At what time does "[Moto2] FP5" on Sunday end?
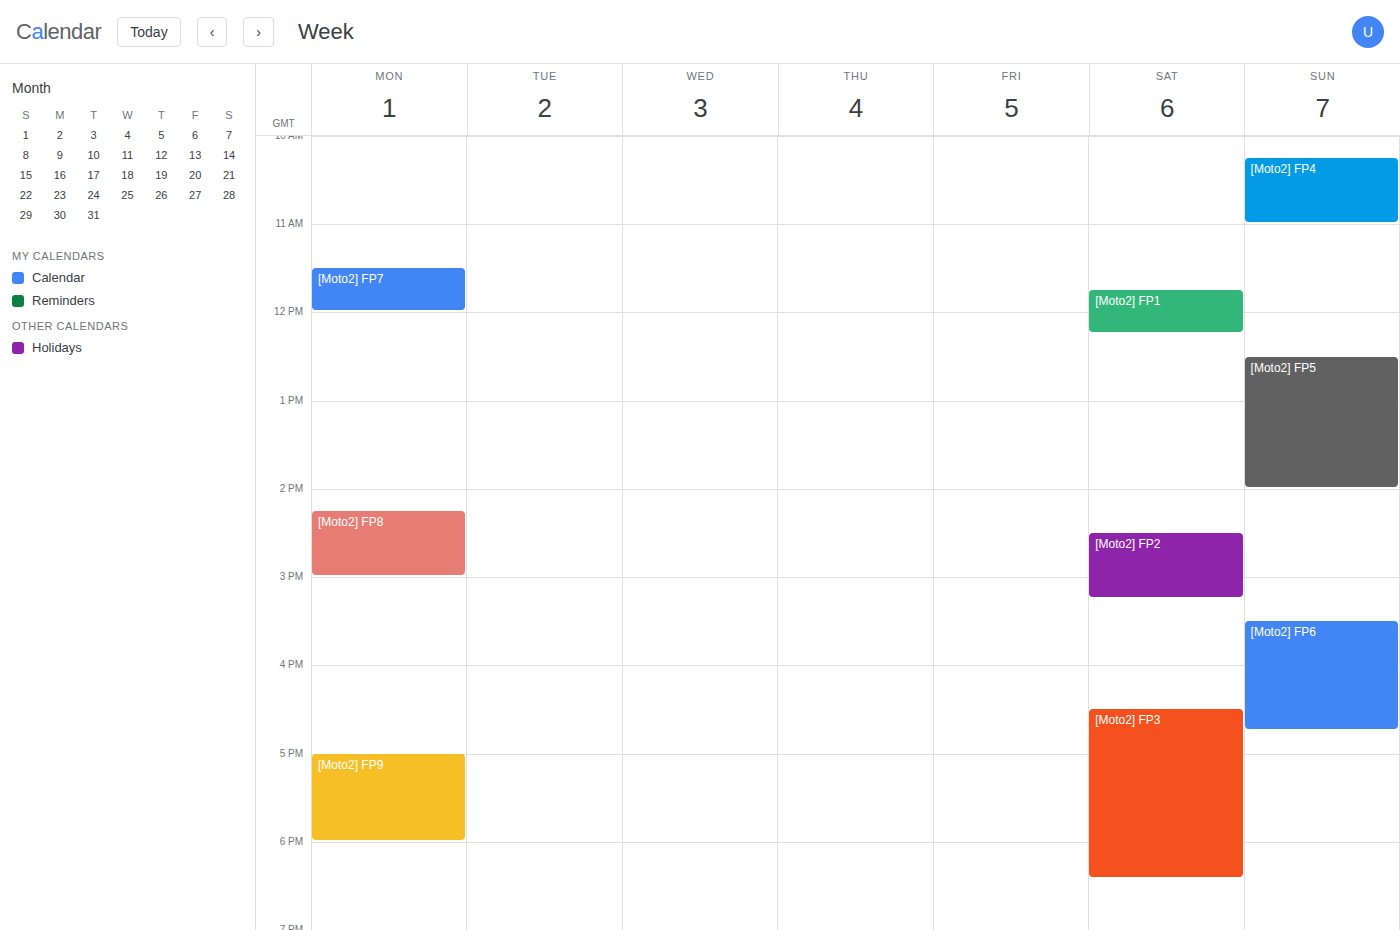
14:00